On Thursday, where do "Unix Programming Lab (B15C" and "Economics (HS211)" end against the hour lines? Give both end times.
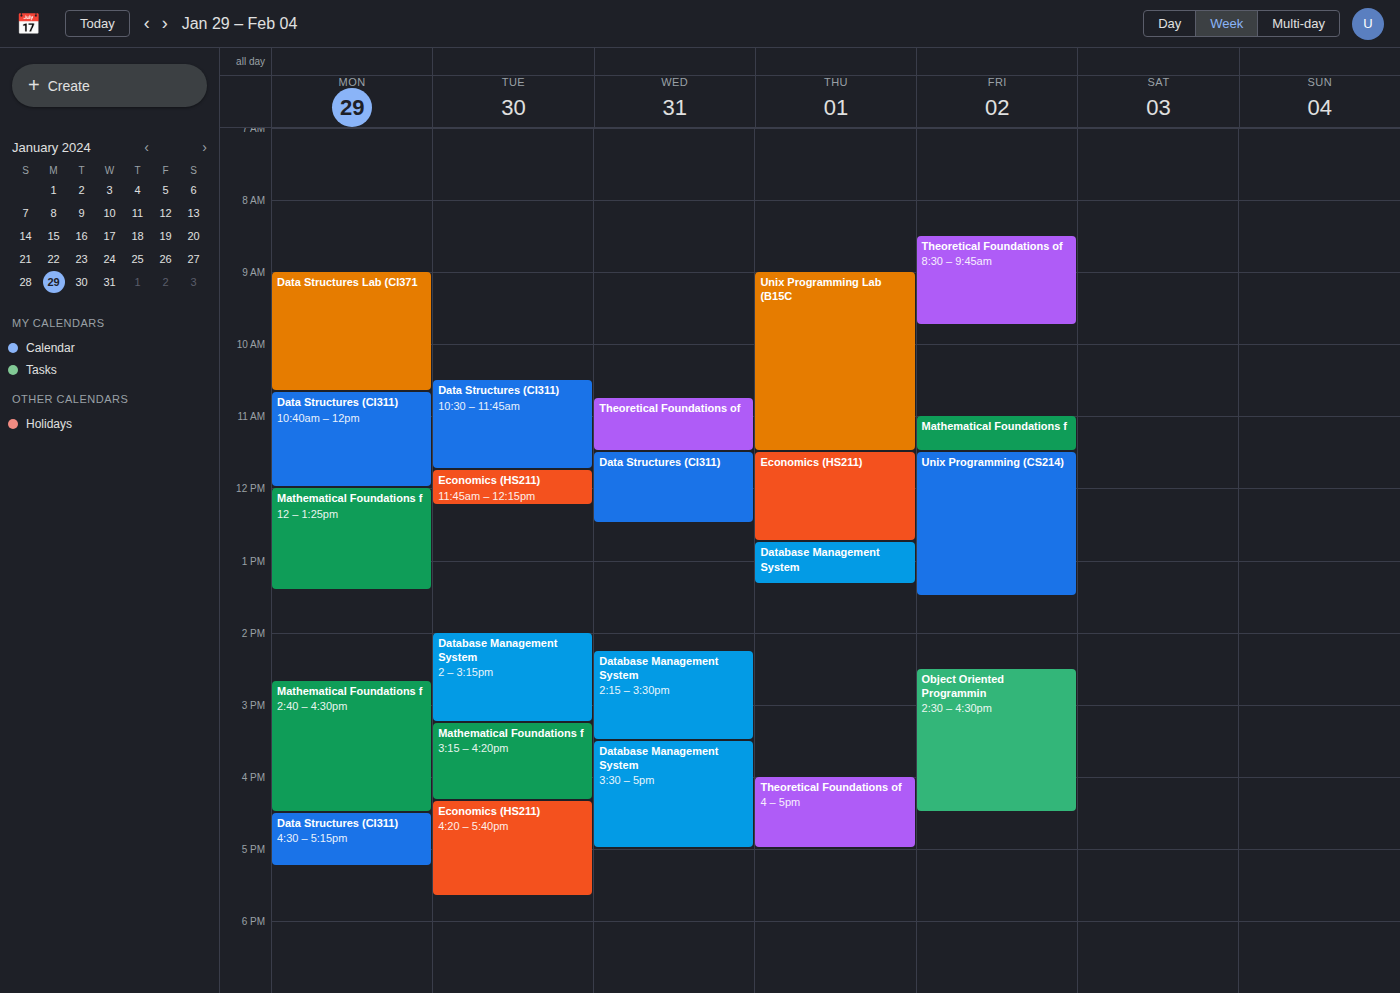
"Unix Programming Lab (B15C": 11:30 AM, halfway between the 11 AM and 12 PM lines. "Economics (HS211)": 12:45 PM, neither: three quarters of the way from the 12 PM line to the 1 PM line.